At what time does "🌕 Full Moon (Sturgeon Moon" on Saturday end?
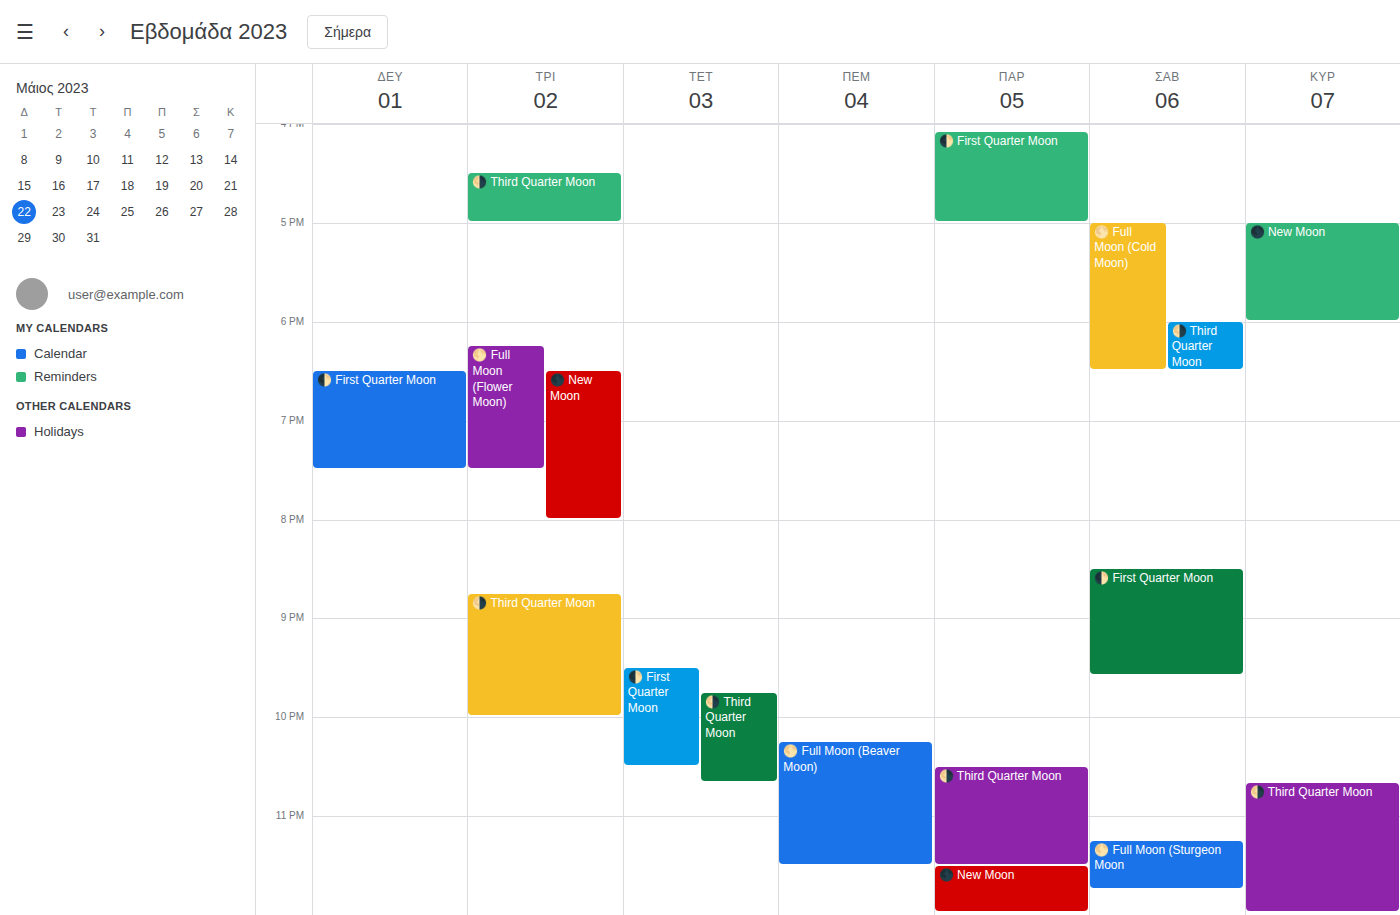
11:45 PM